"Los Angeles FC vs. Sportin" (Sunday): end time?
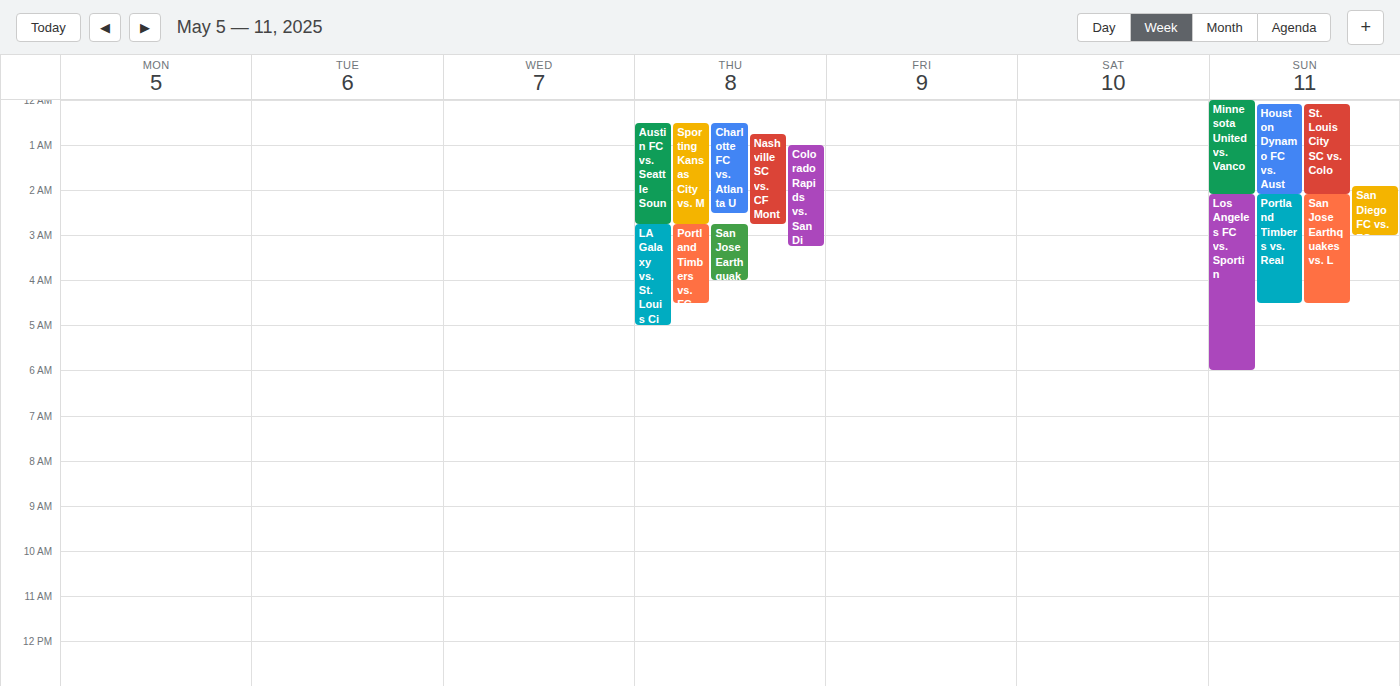
6:00 AM